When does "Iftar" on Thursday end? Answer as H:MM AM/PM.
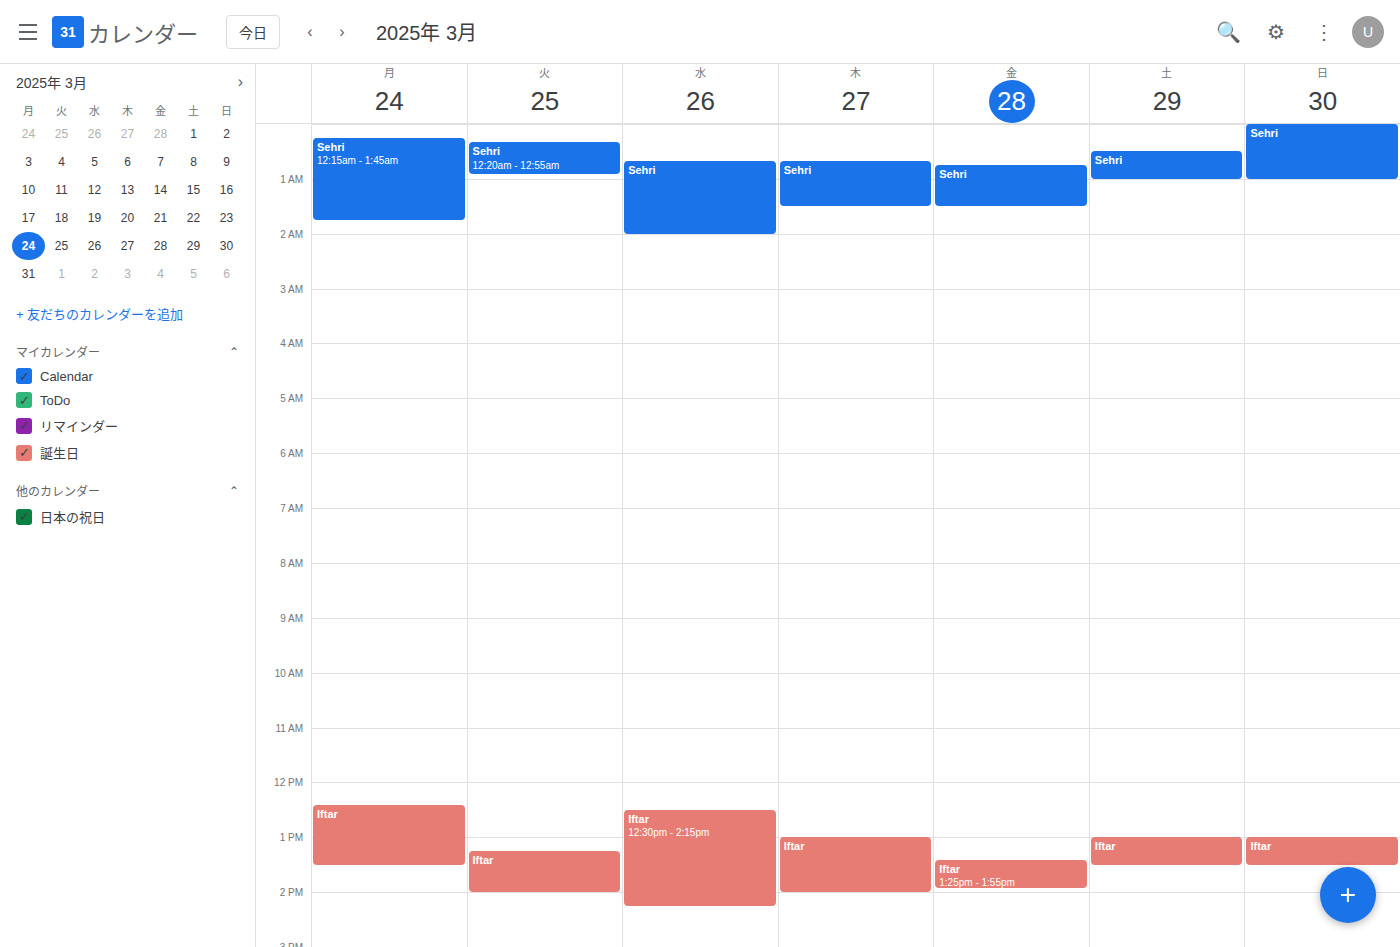
2:00 PM